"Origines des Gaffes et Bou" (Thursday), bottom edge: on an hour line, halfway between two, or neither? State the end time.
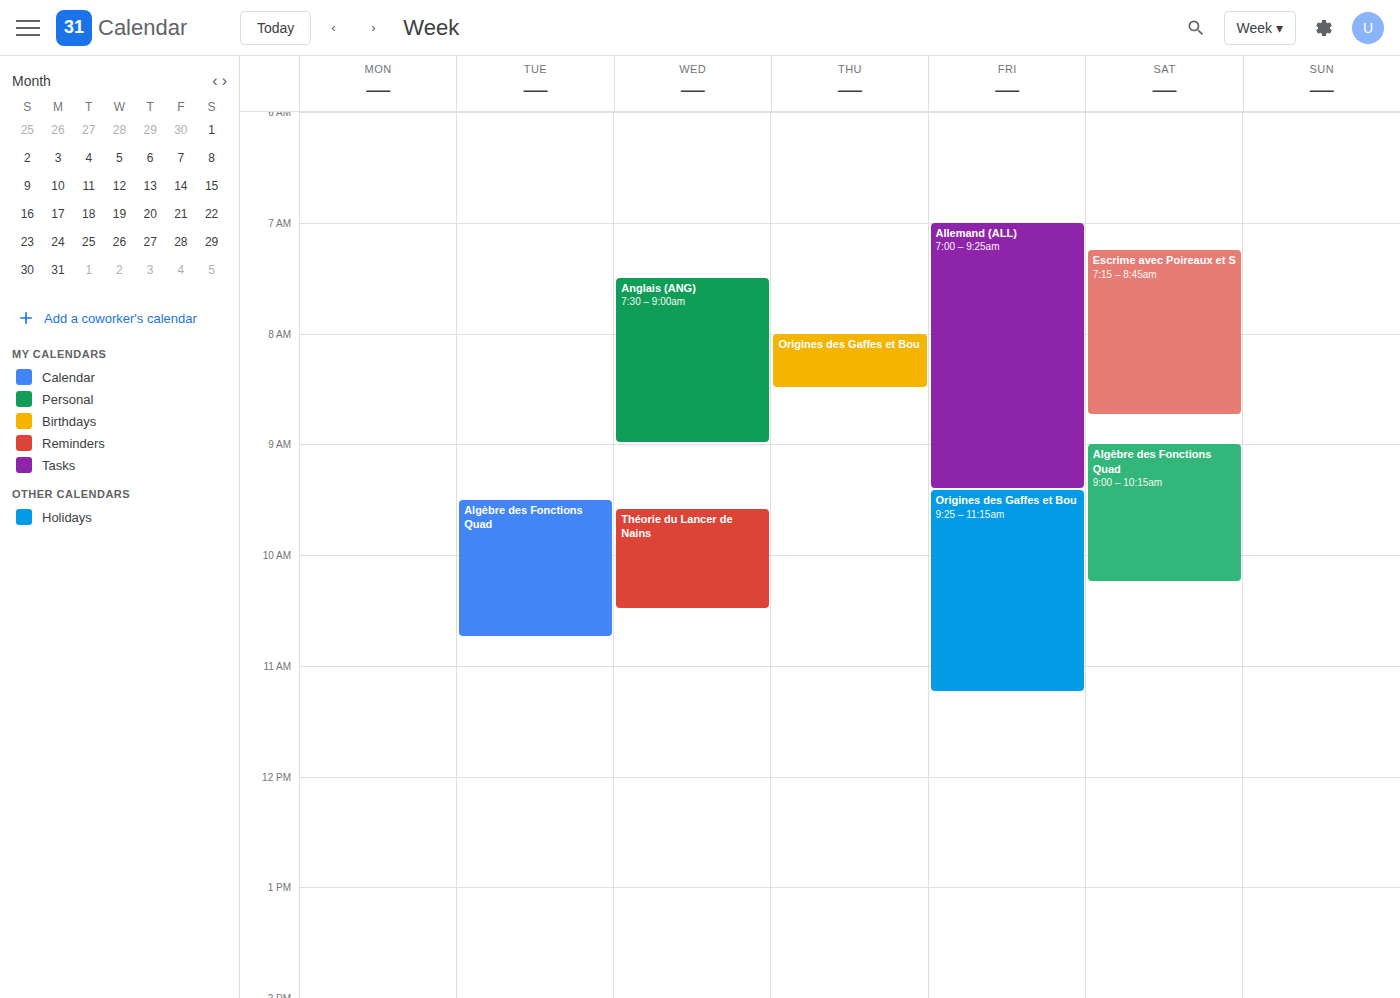
8:30 AM -- halfway between the 8 AM and 9 AM lines.